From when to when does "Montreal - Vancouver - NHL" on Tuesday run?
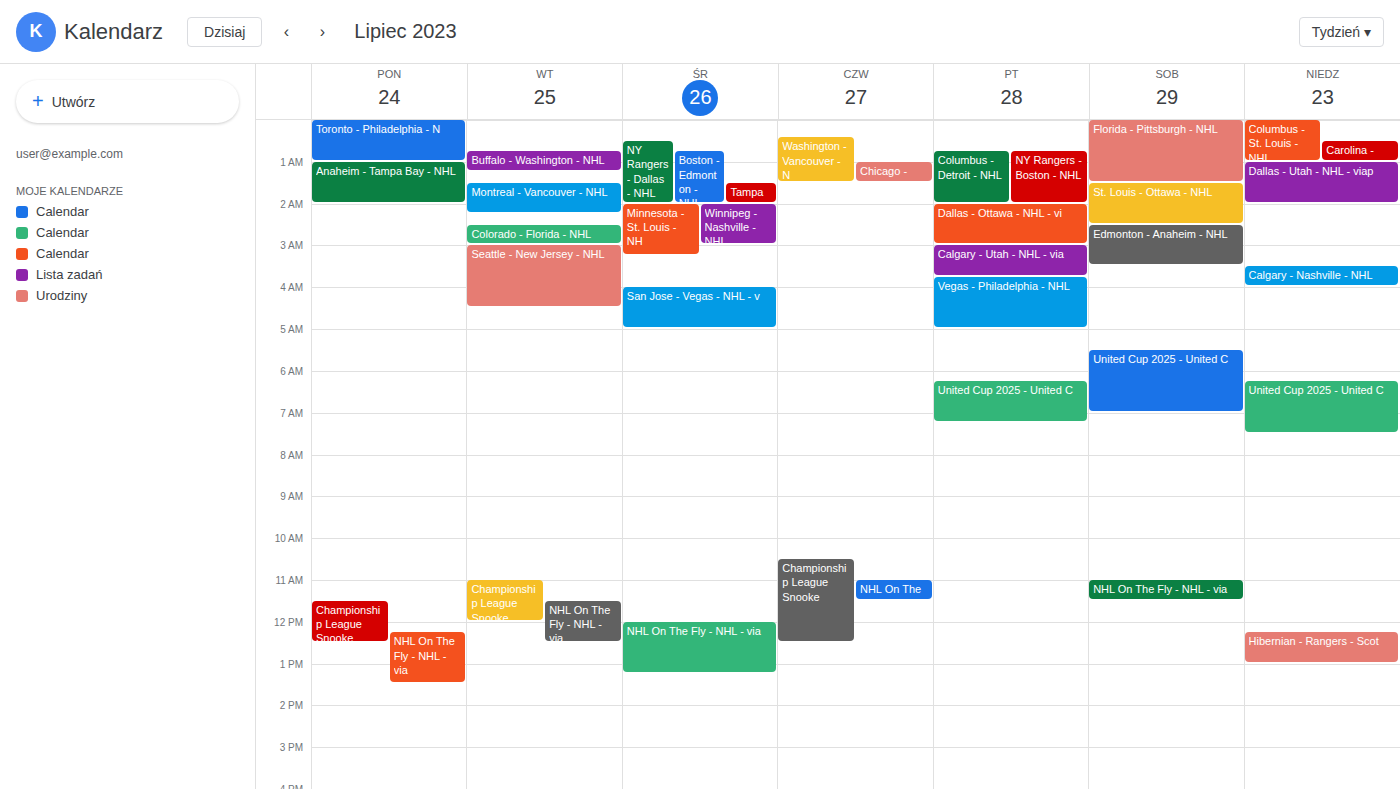
1:30 AM to 2:15 AM